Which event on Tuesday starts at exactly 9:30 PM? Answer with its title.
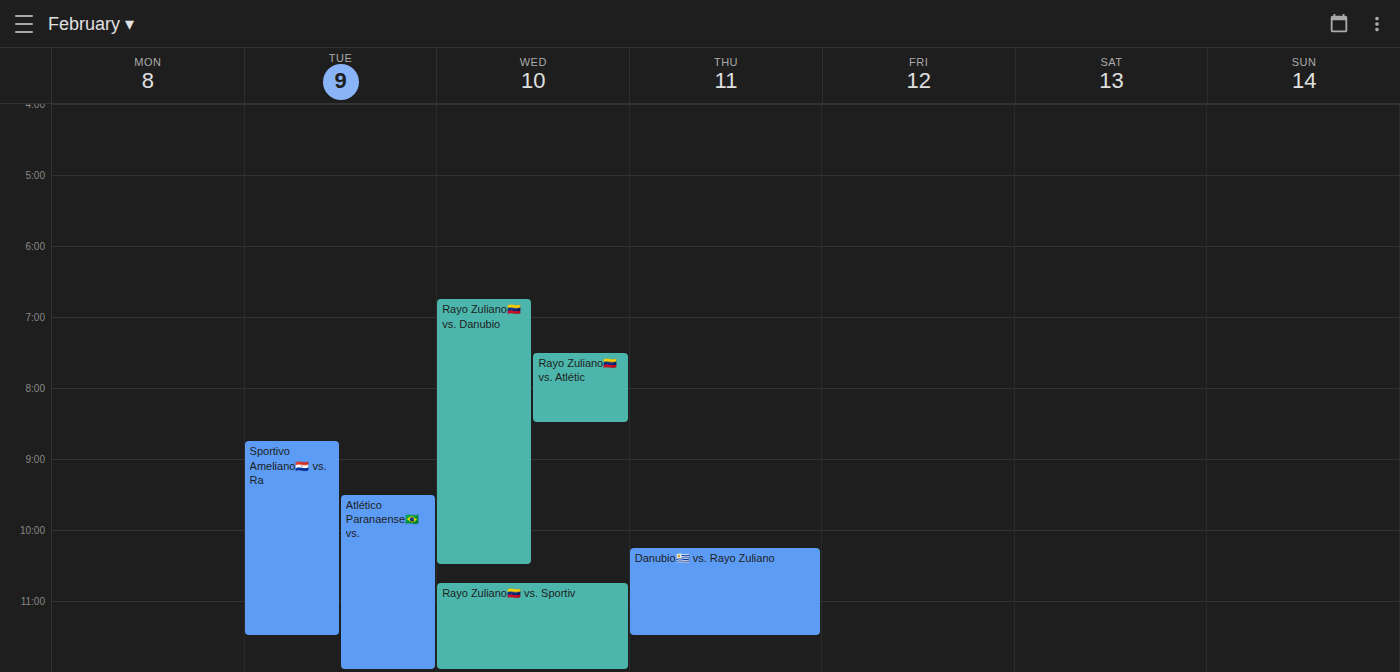
"Atlético Paranaense🇧🇷 vs."